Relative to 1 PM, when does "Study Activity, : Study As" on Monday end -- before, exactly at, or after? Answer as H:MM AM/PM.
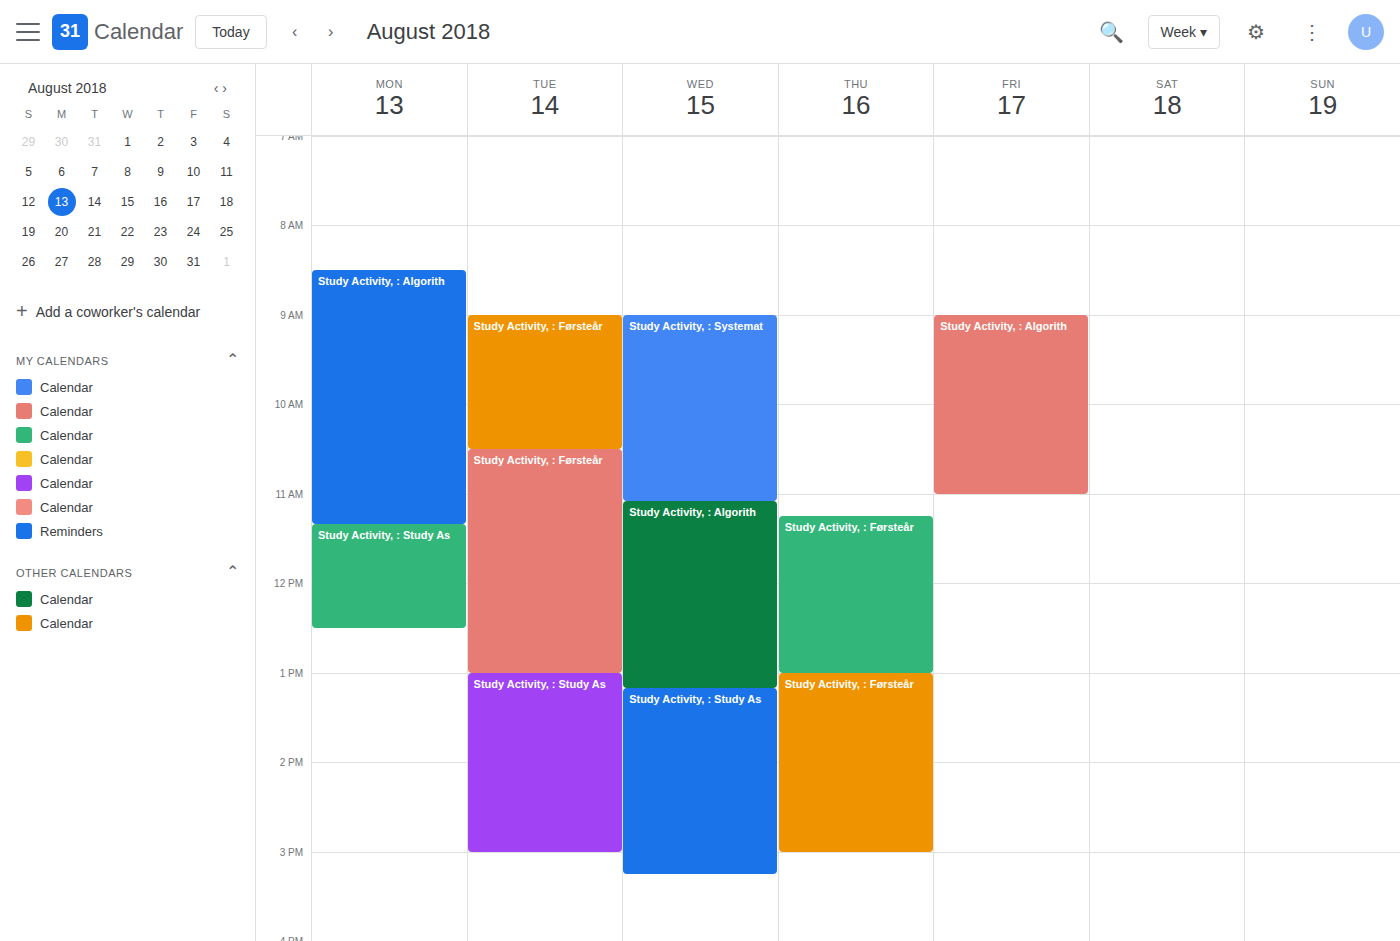
12:30 PM -- before 1 PM, 30 minutes above the 1 PM line.